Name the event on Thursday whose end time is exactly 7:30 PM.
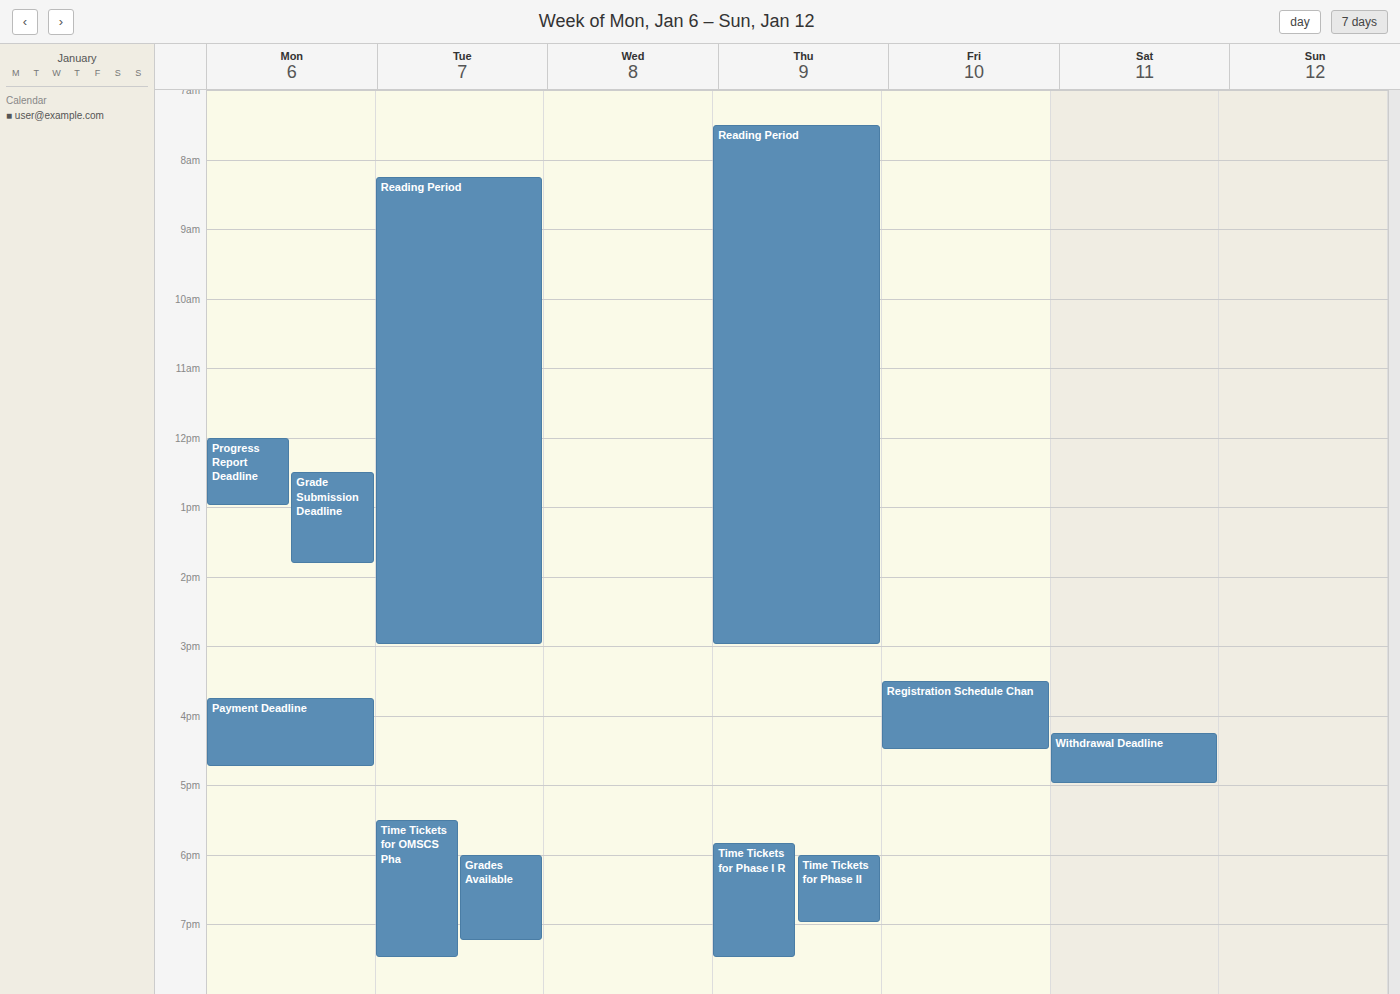
"Time Tickets for Phase I R"